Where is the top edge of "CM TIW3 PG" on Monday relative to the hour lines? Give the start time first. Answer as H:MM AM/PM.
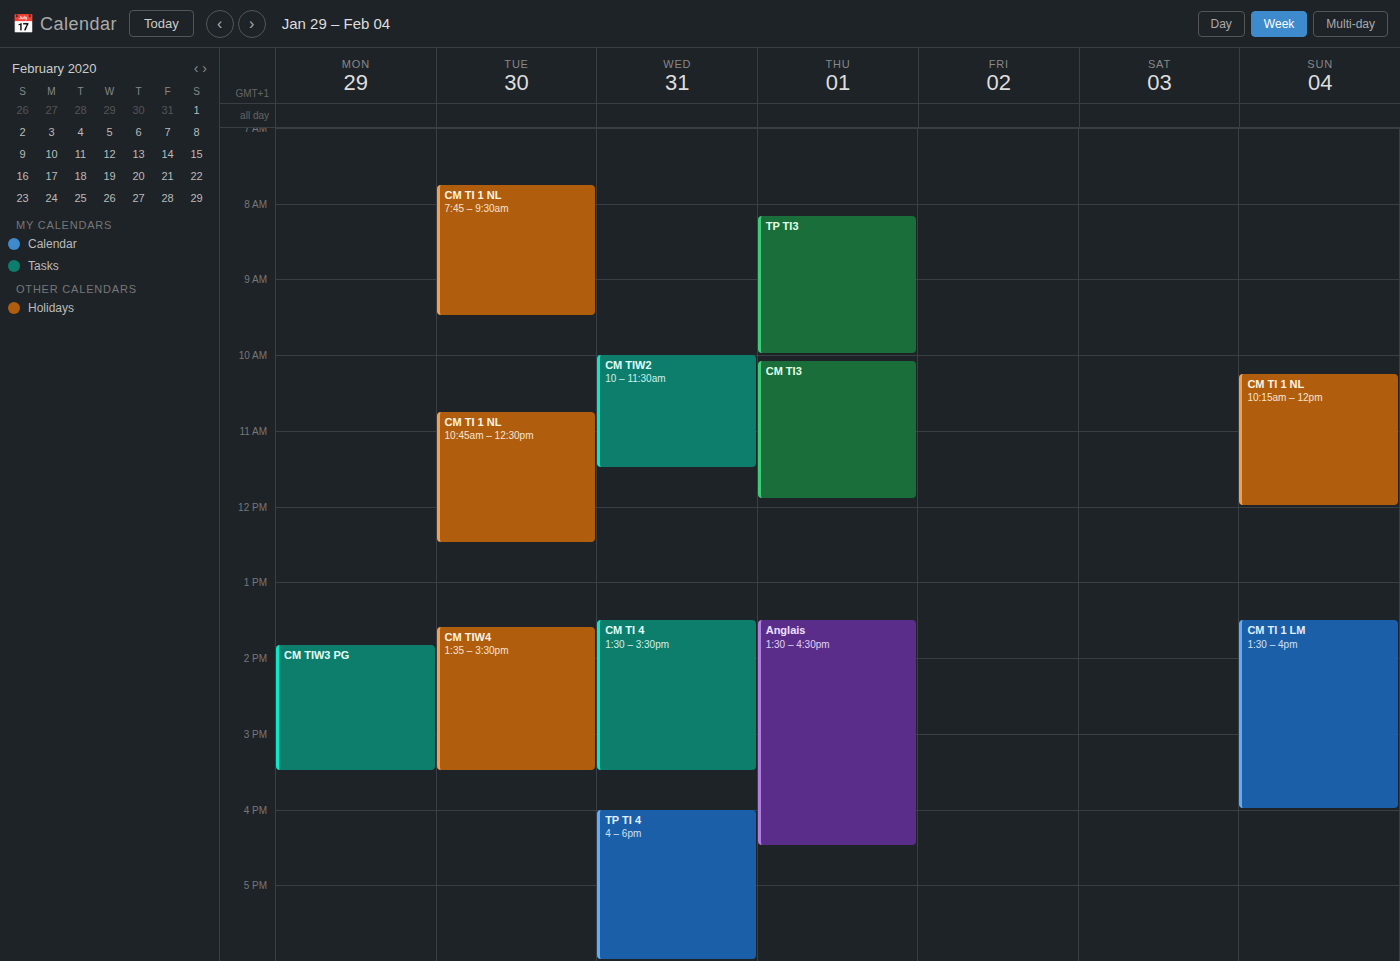
1:50 PM -- neither: 50 minutes below the 1 PM line and 10 minutes above the 2 PM line.